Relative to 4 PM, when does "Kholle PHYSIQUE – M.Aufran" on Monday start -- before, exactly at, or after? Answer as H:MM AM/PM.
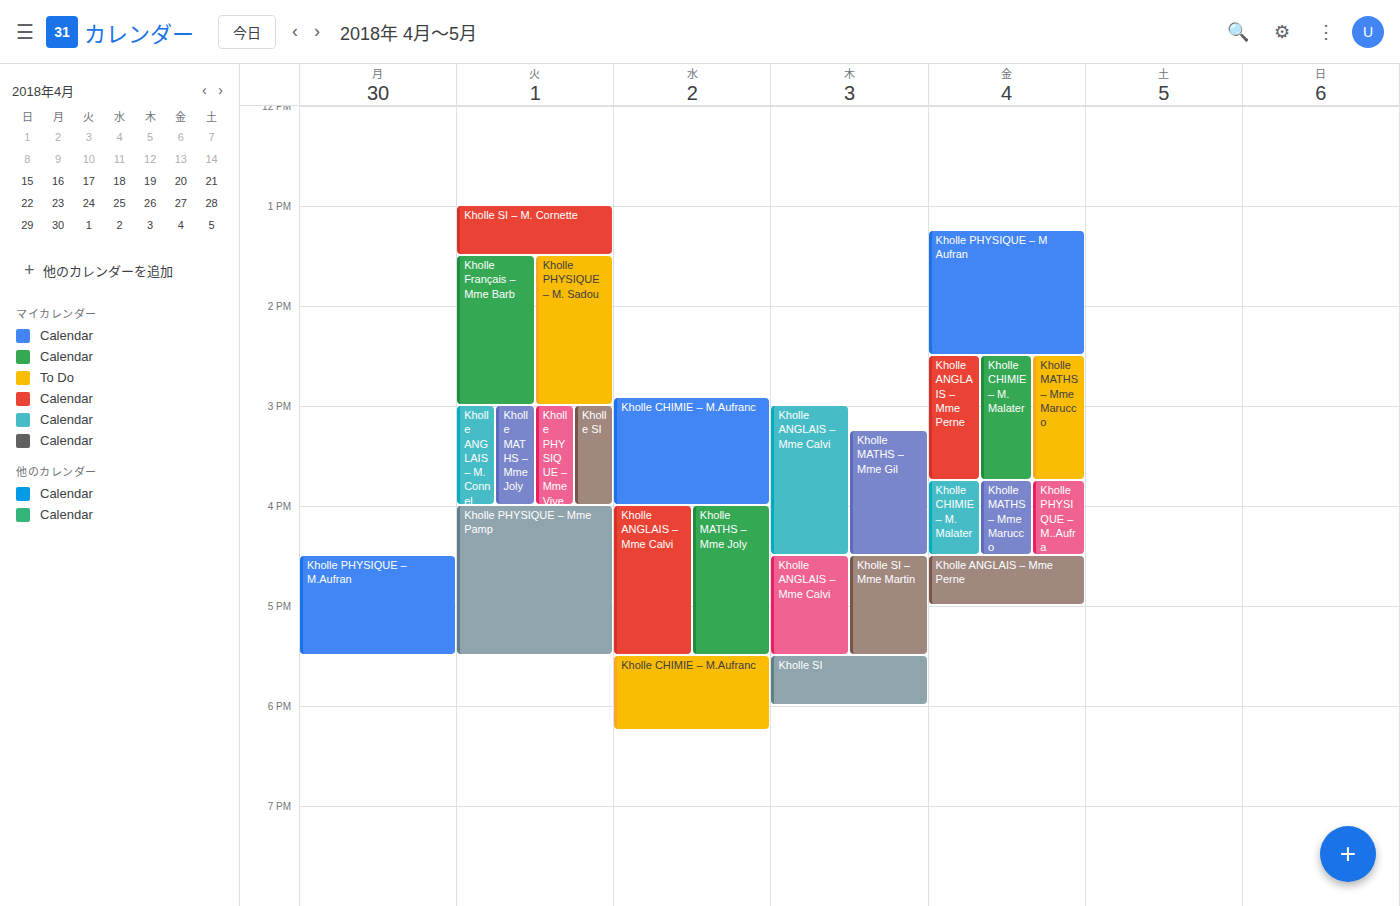
4:30 PM -- after 4 PM, 30 minutes below the 4 PM line.